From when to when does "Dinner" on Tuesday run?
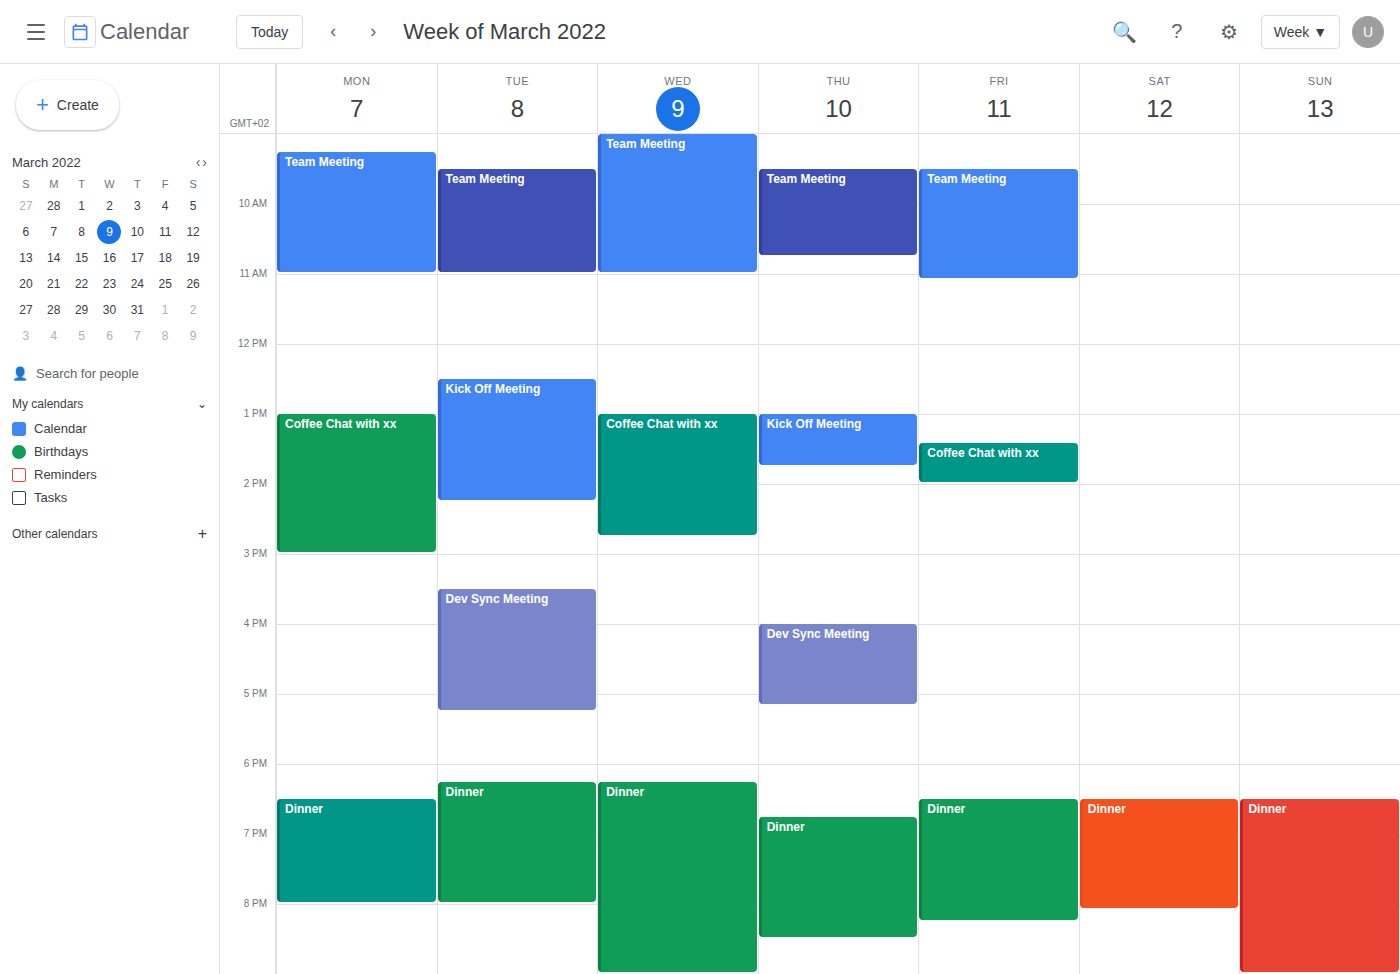
6:15 PM to 8:00 PM